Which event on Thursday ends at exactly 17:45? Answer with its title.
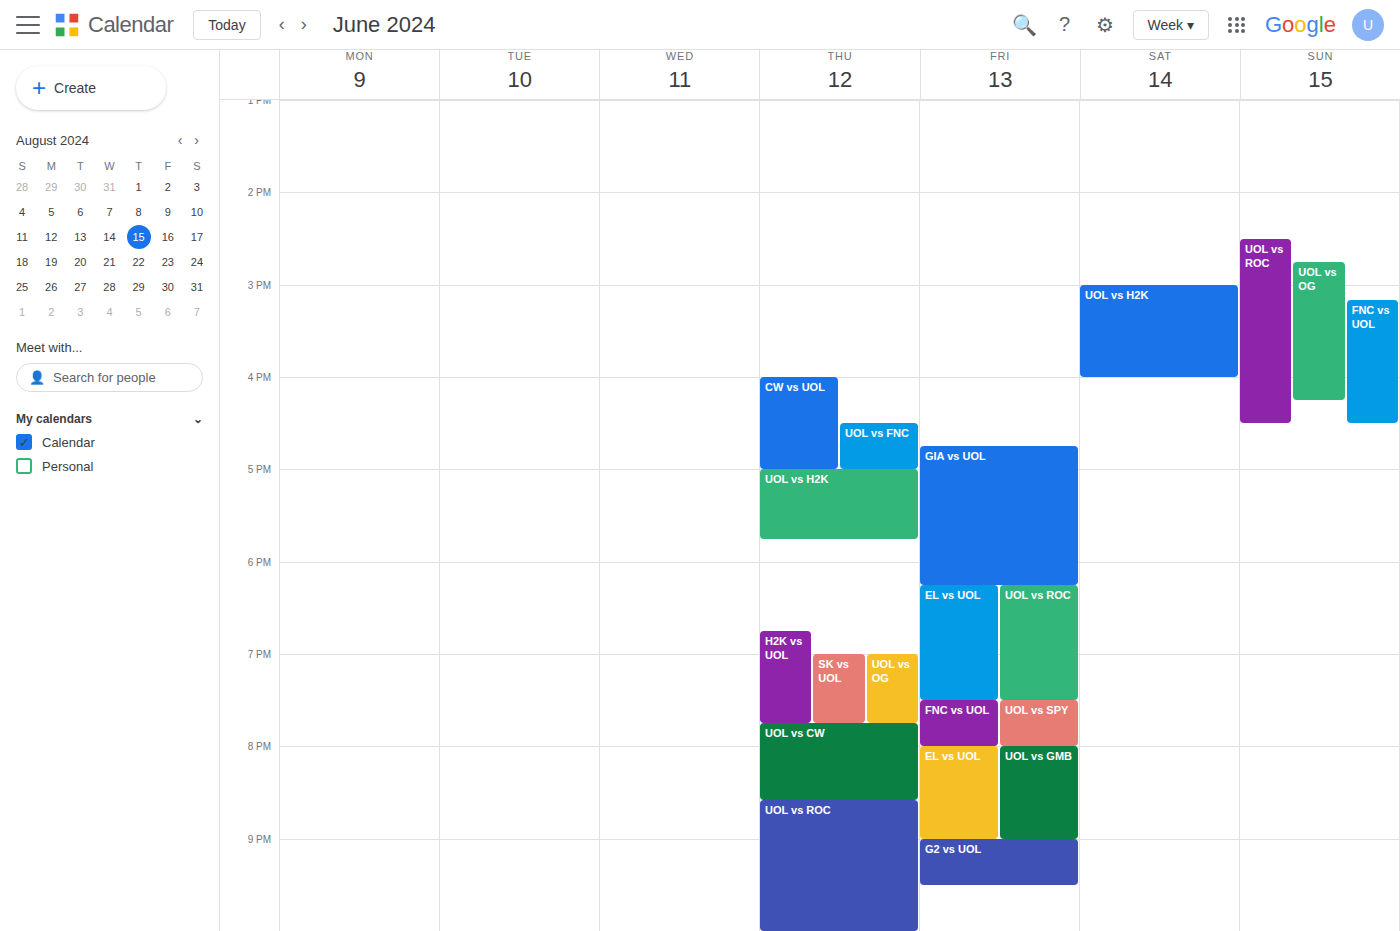
"UOL vs H2K"